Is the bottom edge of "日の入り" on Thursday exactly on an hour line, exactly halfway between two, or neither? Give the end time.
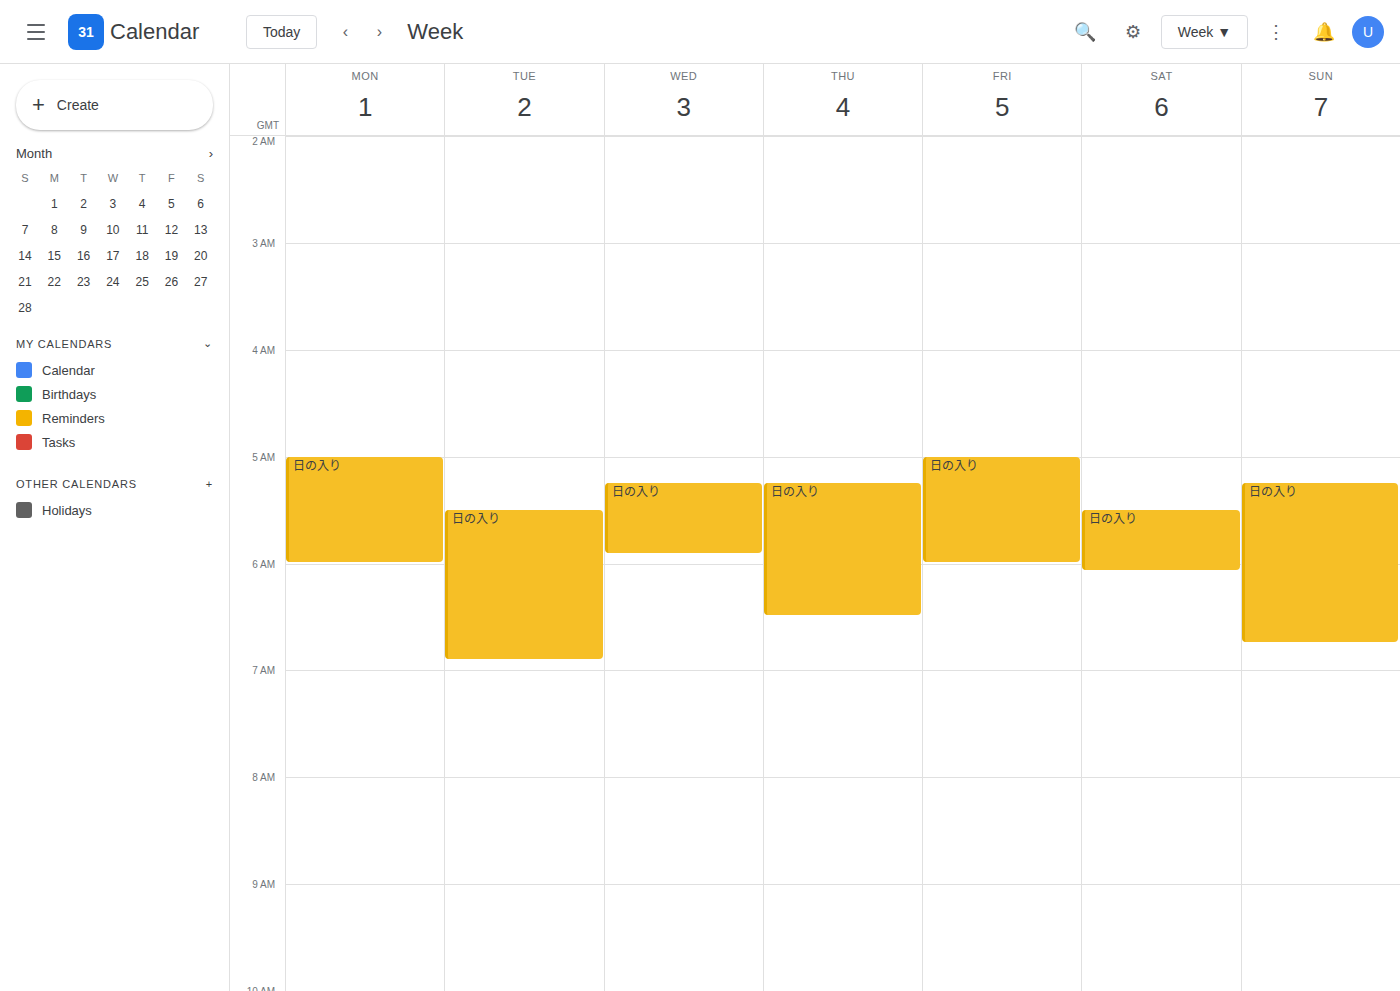
6:30 AM -- halfway between the 6 AM and 7 AM lines.